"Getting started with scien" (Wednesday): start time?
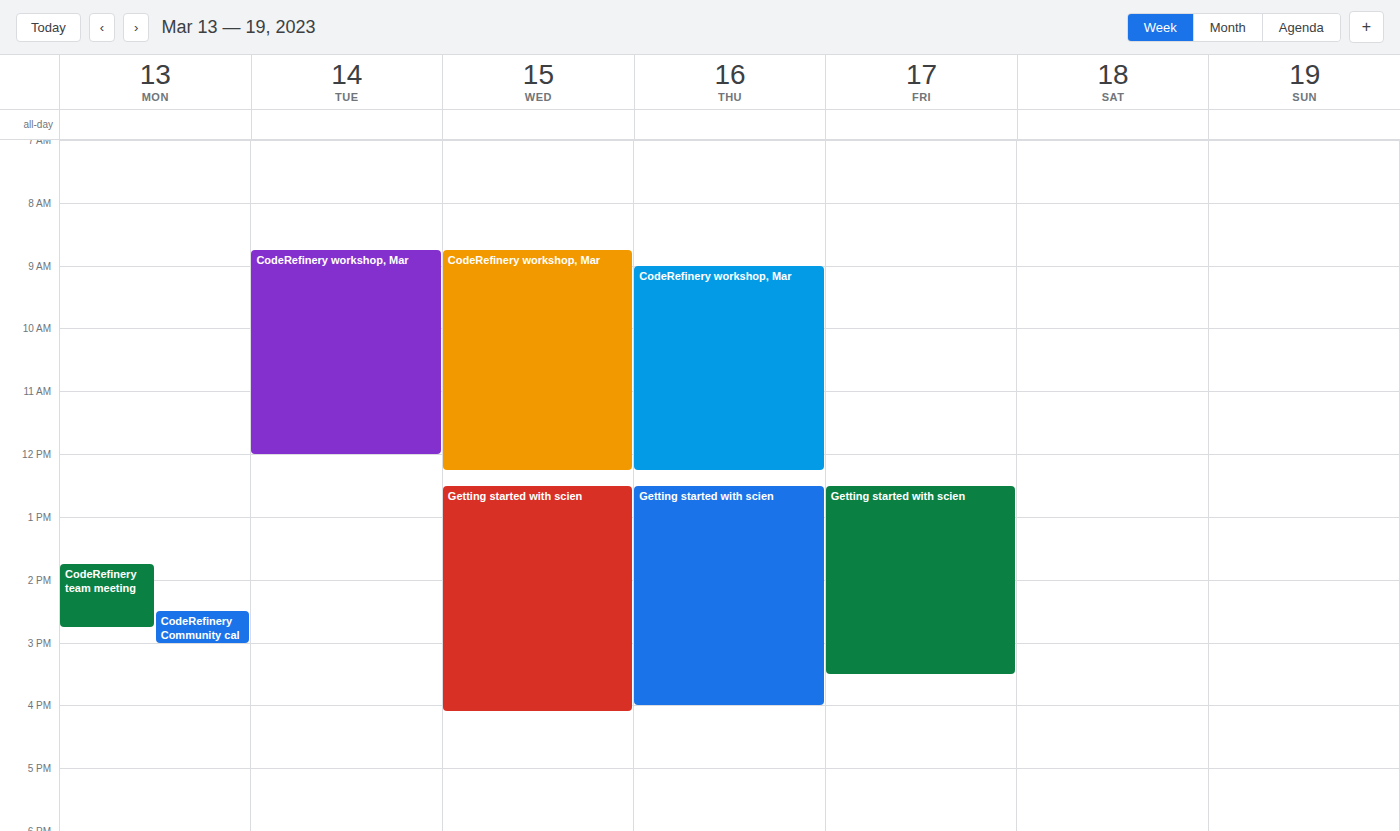
12:30 PM